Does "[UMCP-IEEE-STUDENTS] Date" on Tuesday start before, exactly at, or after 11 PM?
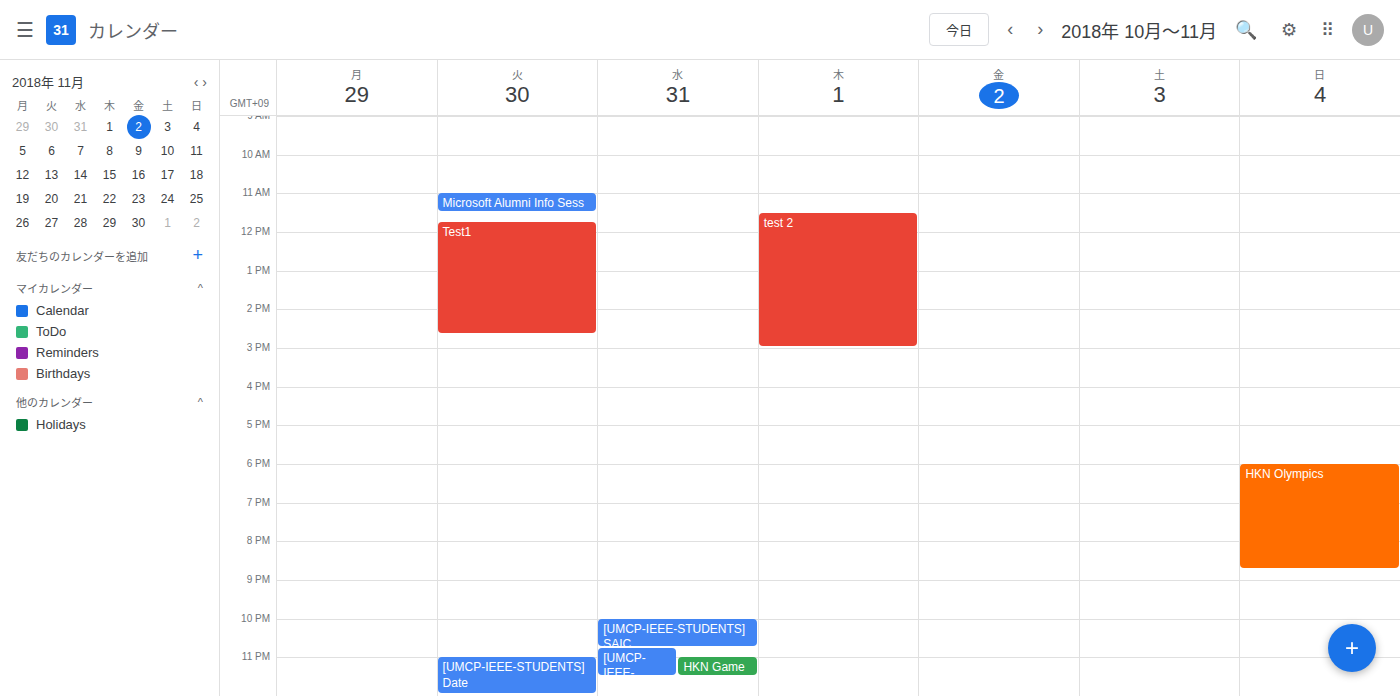
11:00 PM -- exactly at 11 PM, on the 11 PM line.